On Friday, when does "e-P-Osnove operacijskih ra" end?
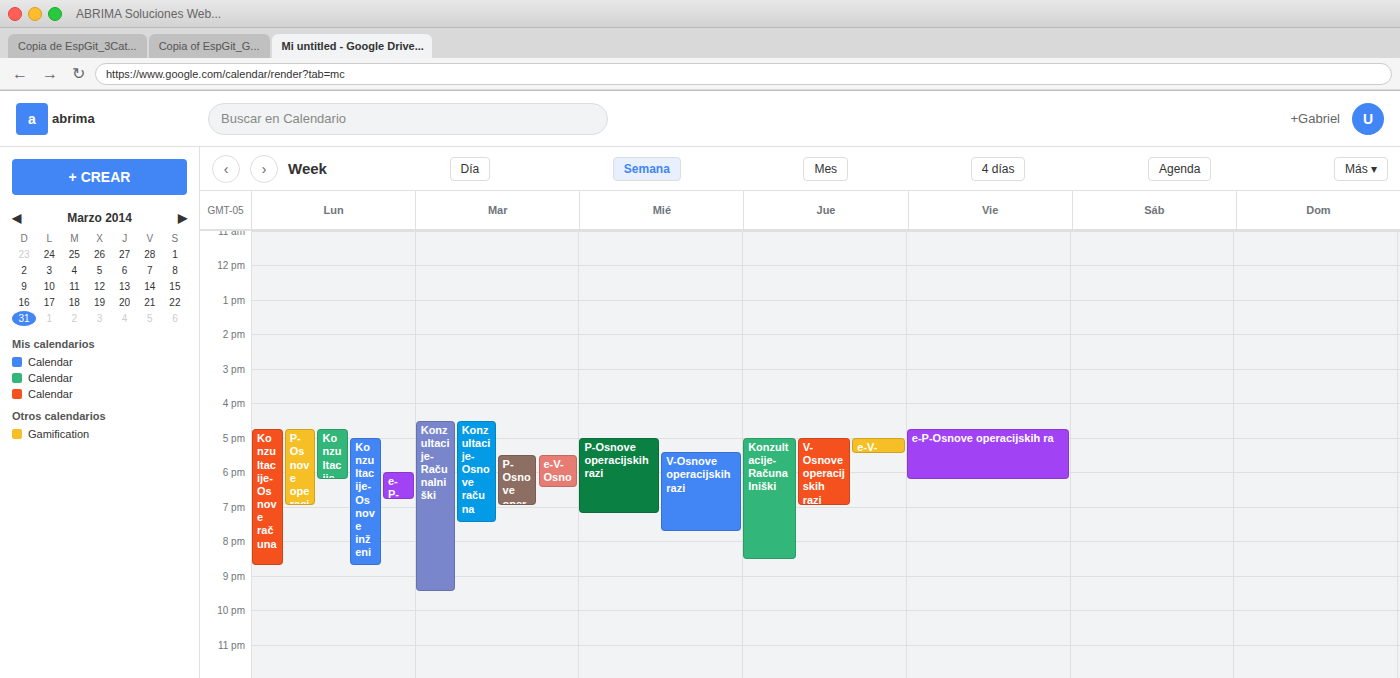
6:15 PM